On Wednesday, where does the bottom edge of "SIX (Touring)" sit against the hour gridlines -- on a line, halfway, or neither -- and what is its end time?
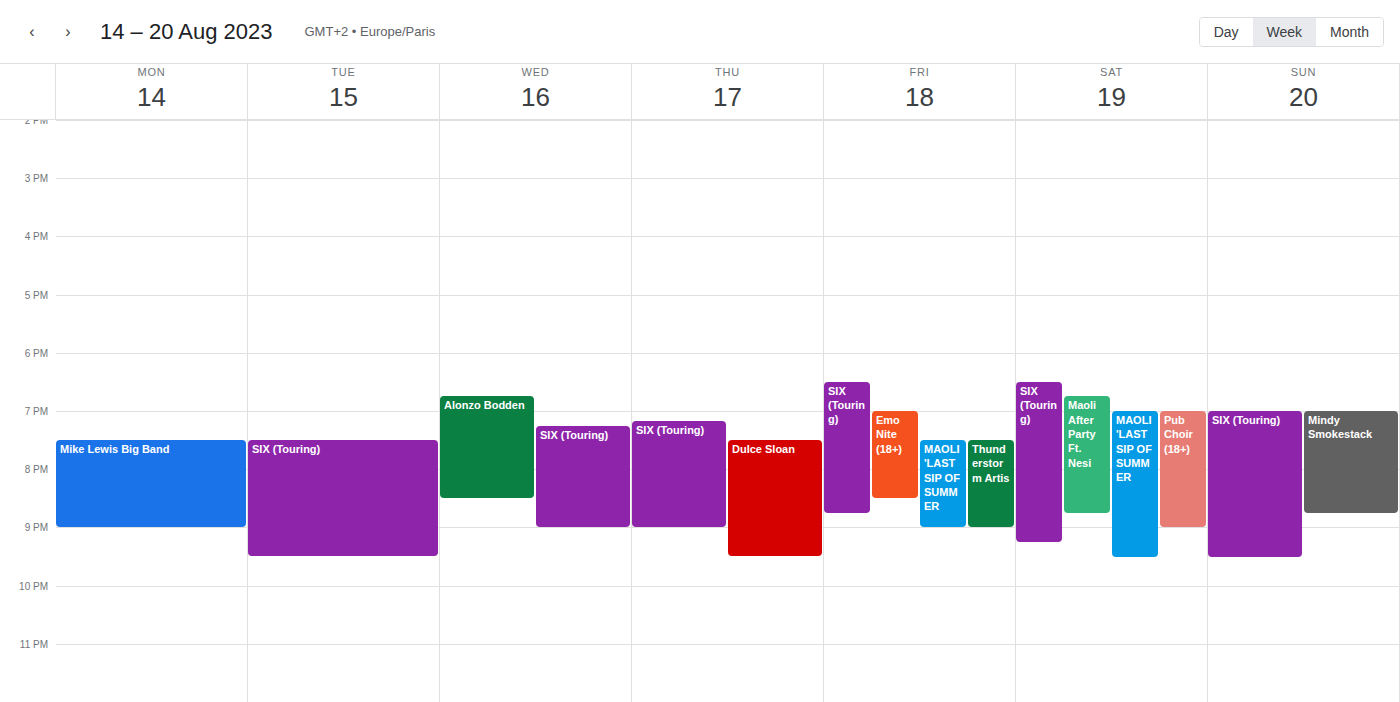
9:00 PM -- exactly on the 9 PM line.